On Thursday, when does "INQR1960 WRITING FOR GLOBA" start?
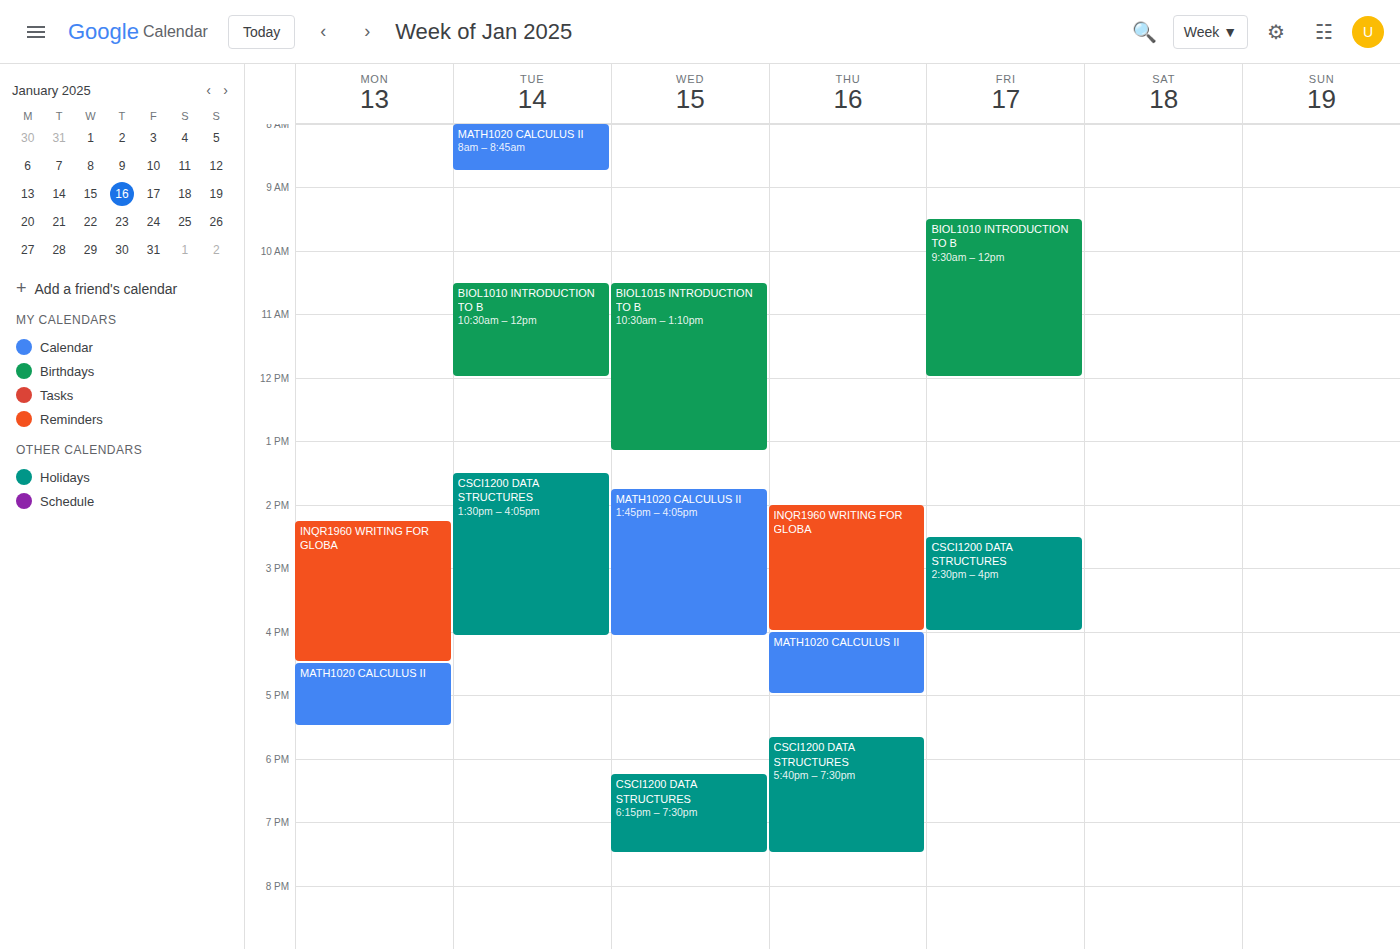
2:00 PM